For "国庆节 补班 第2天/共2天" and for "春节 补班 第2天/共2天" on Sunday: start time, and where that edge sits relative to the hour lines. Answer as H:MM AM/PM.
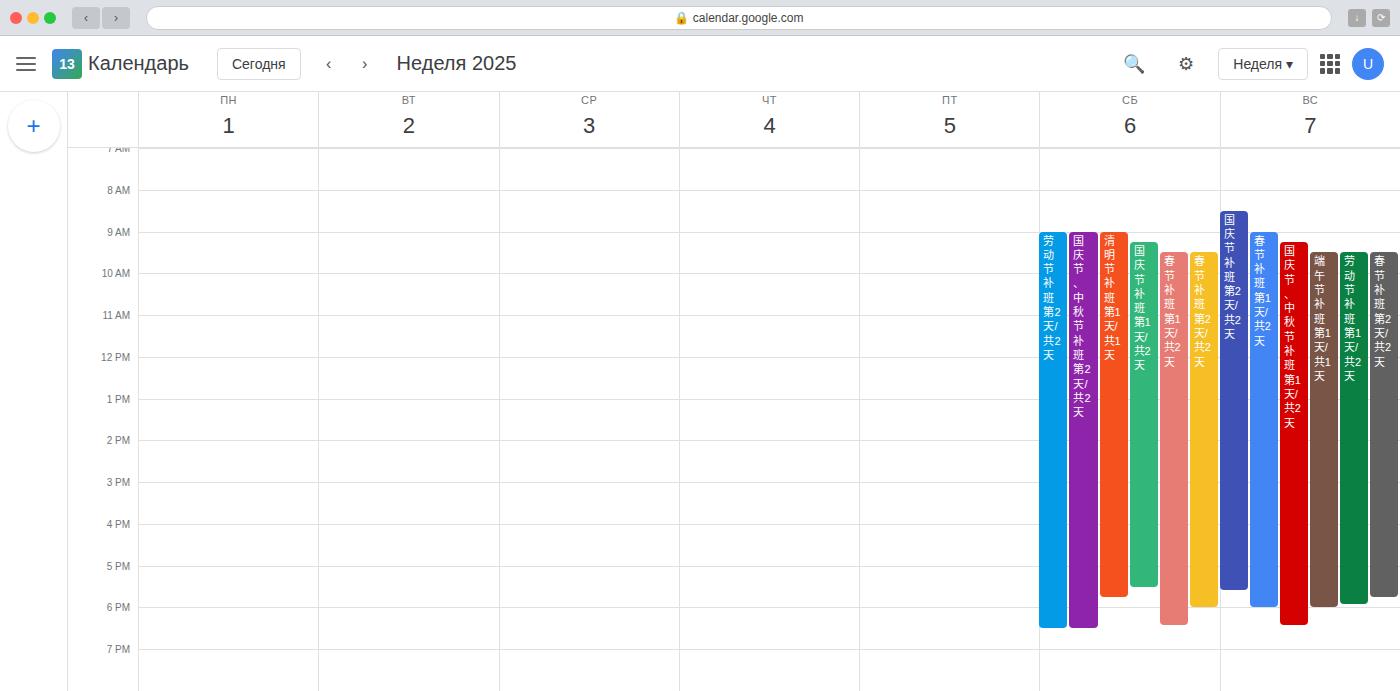
"国庆节 补班 第2天/共2天": 8:30 AM, halfway between the 8 AM and 9 AM lines. "春节 补班 第2天/共2天": 9:30 AM, halfway between the 9 AM and 10 AM lines.